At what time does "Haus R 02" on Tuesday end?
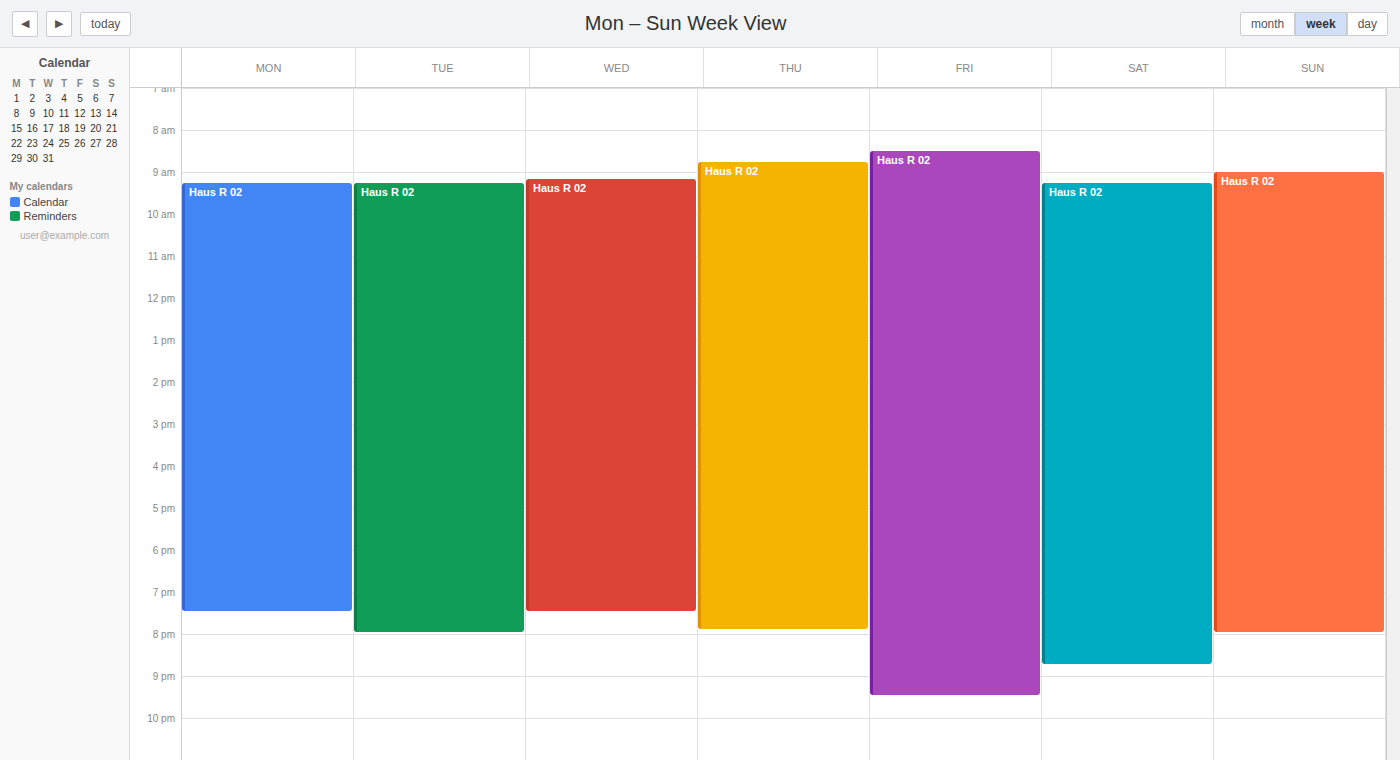
8:00 PM